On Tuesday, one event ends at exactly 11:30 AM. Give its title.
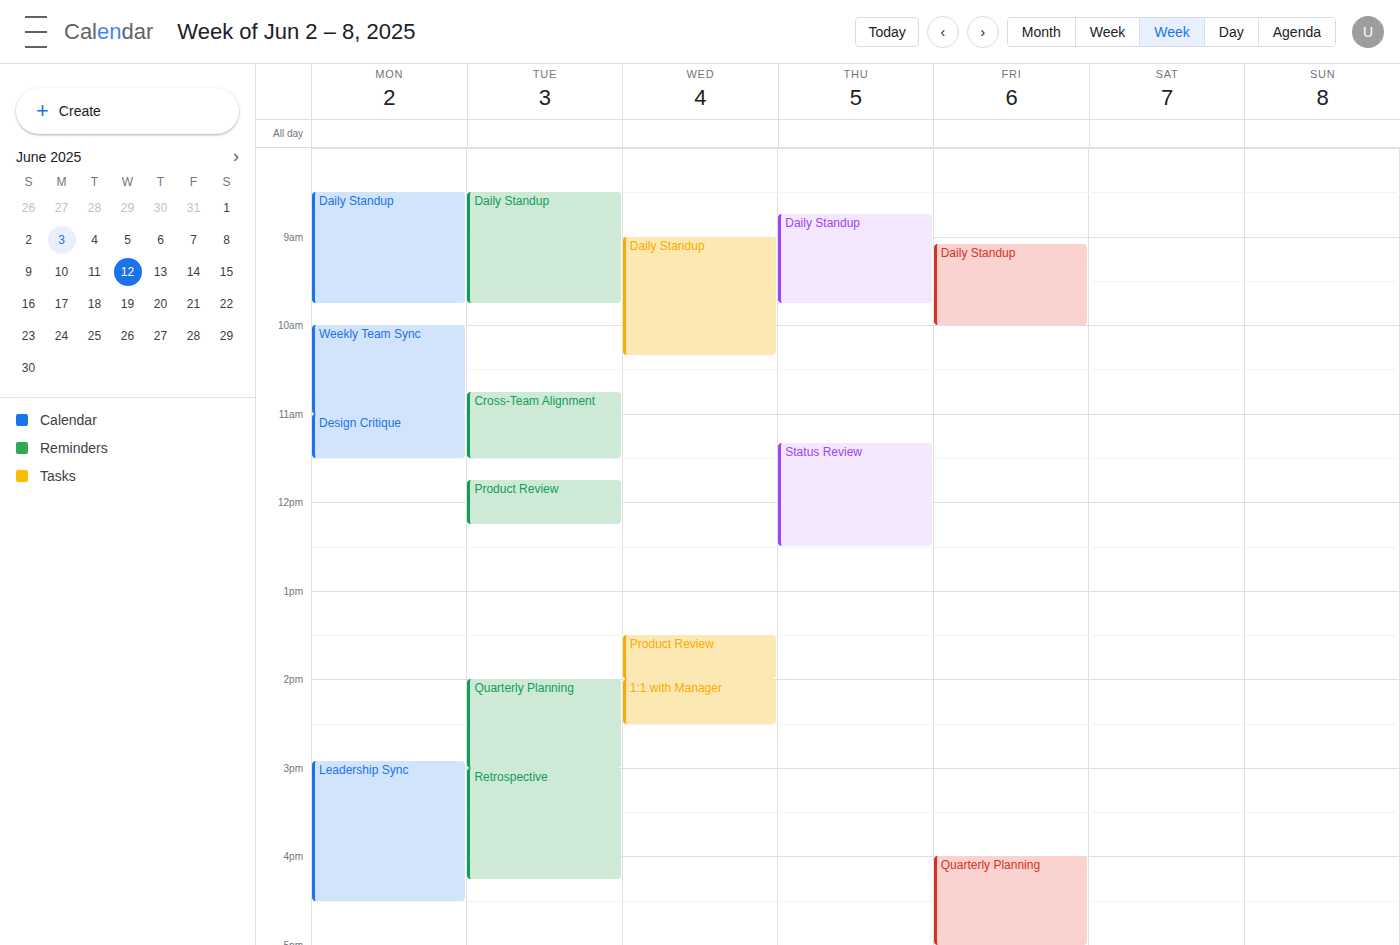
"Cross-Team Alignment"